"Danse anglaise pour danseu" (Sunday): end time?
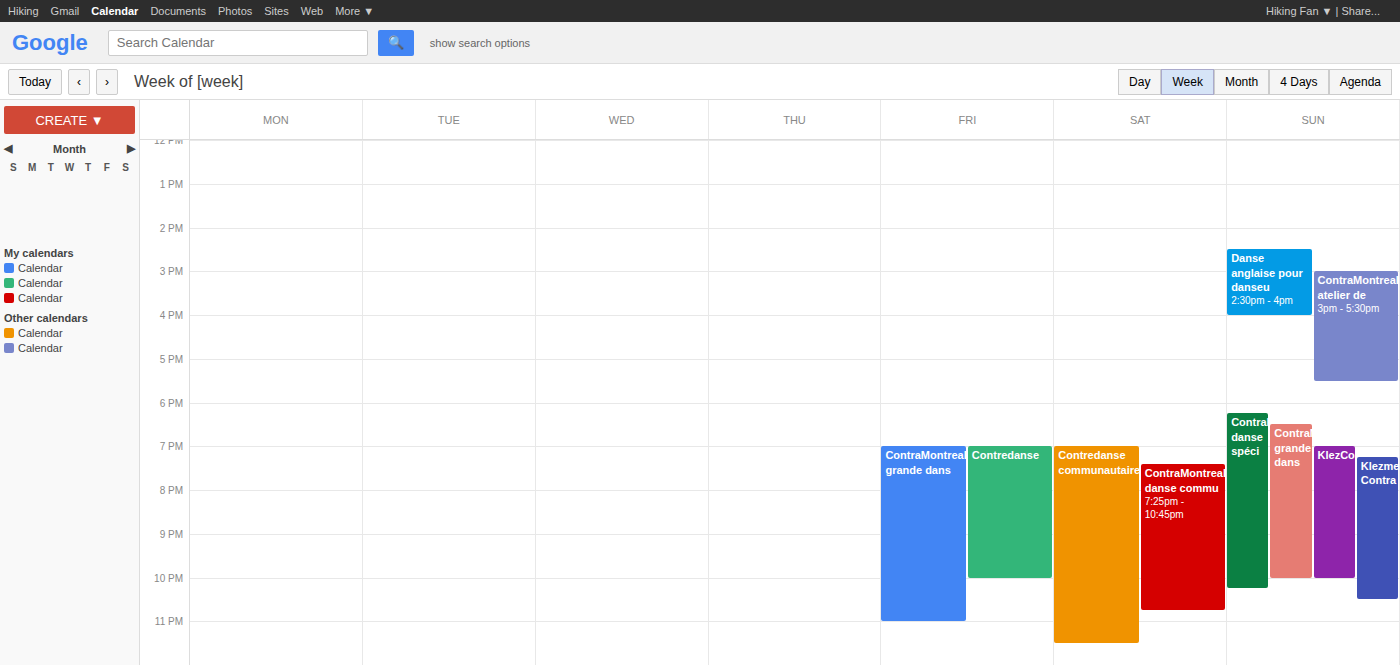
4:00 PM